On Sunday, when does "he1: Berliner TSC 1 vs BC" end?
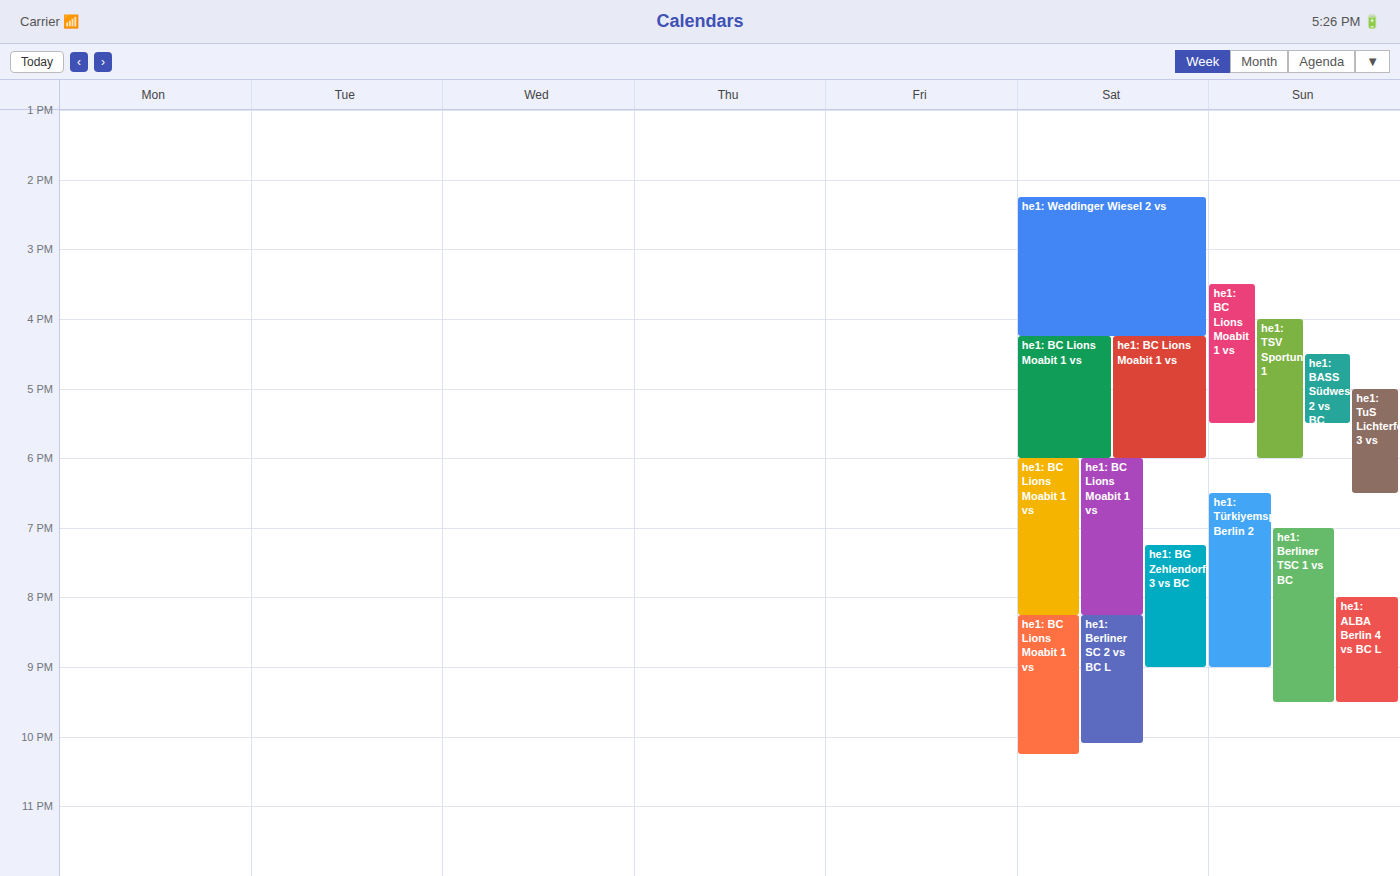
9:30 PM